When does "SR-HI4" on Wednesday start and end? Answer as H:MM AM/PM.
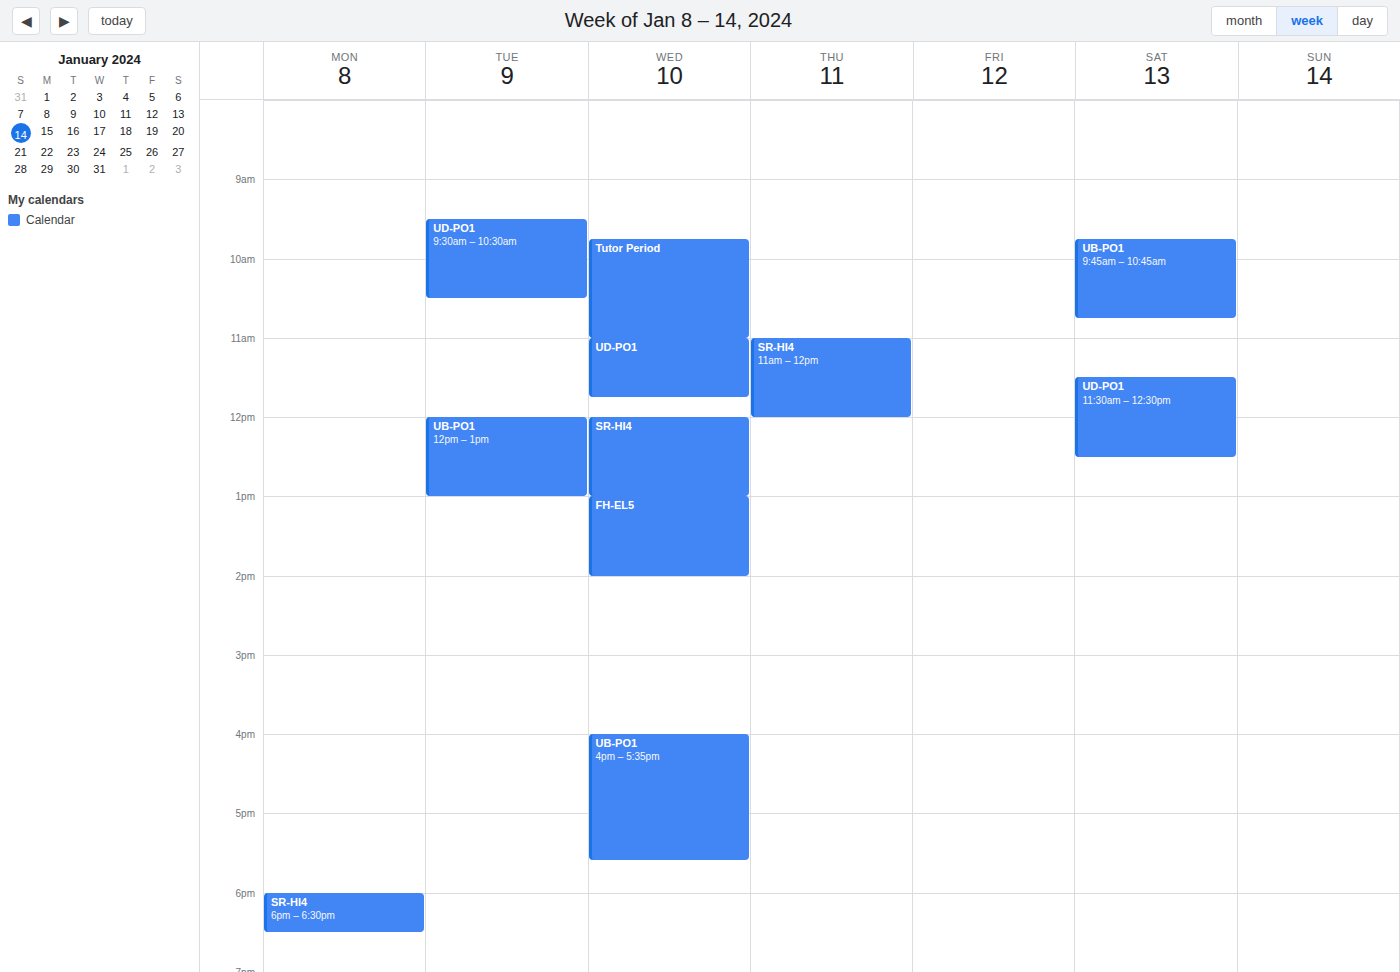
12:00 PM to 1:00 PM